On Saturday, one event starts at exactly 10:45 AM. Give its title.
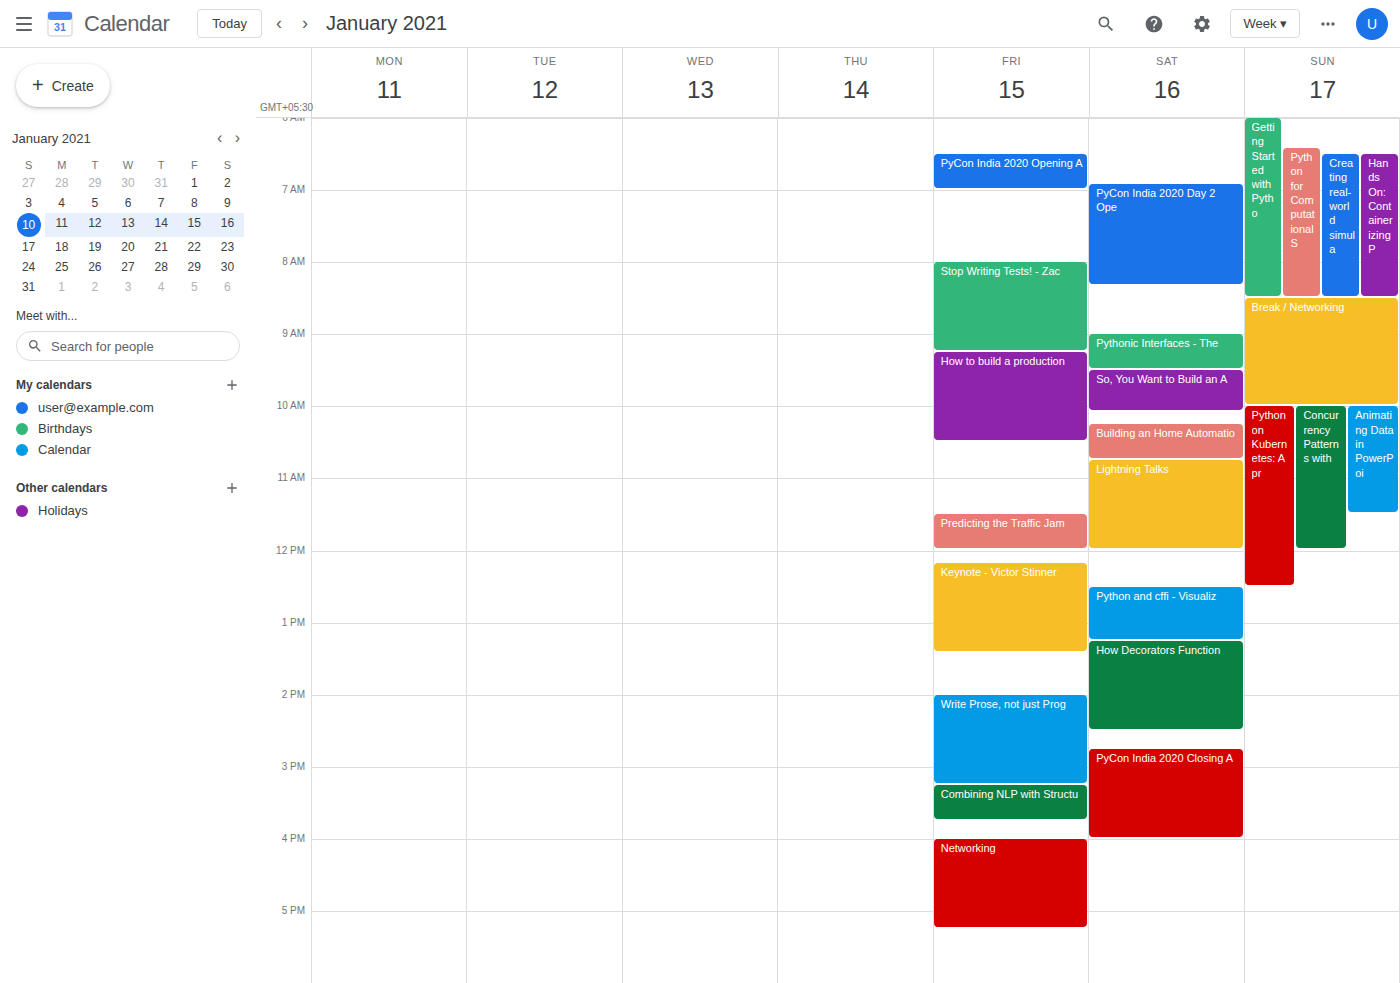
"Lightning Talks"